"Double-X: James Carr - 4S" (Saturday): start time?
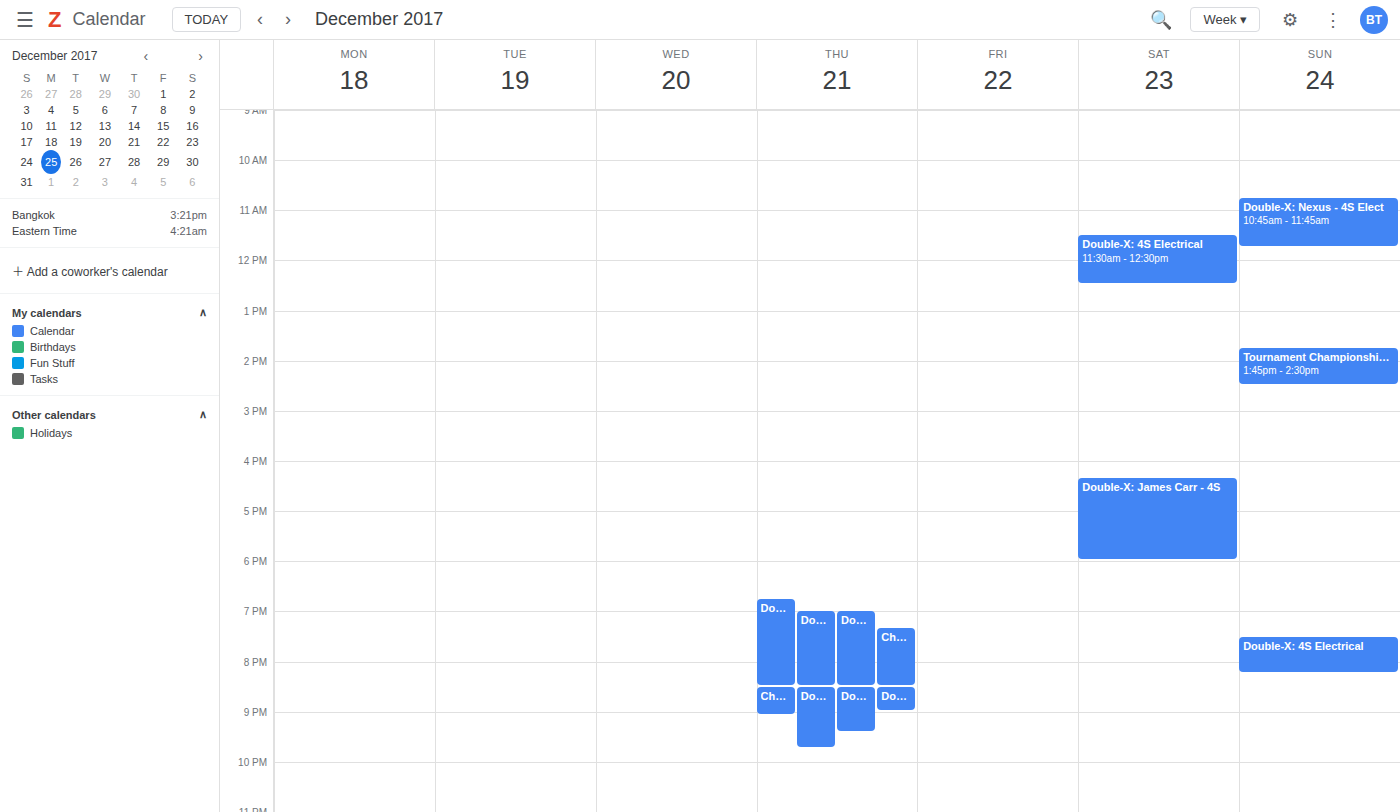
4:20 PM